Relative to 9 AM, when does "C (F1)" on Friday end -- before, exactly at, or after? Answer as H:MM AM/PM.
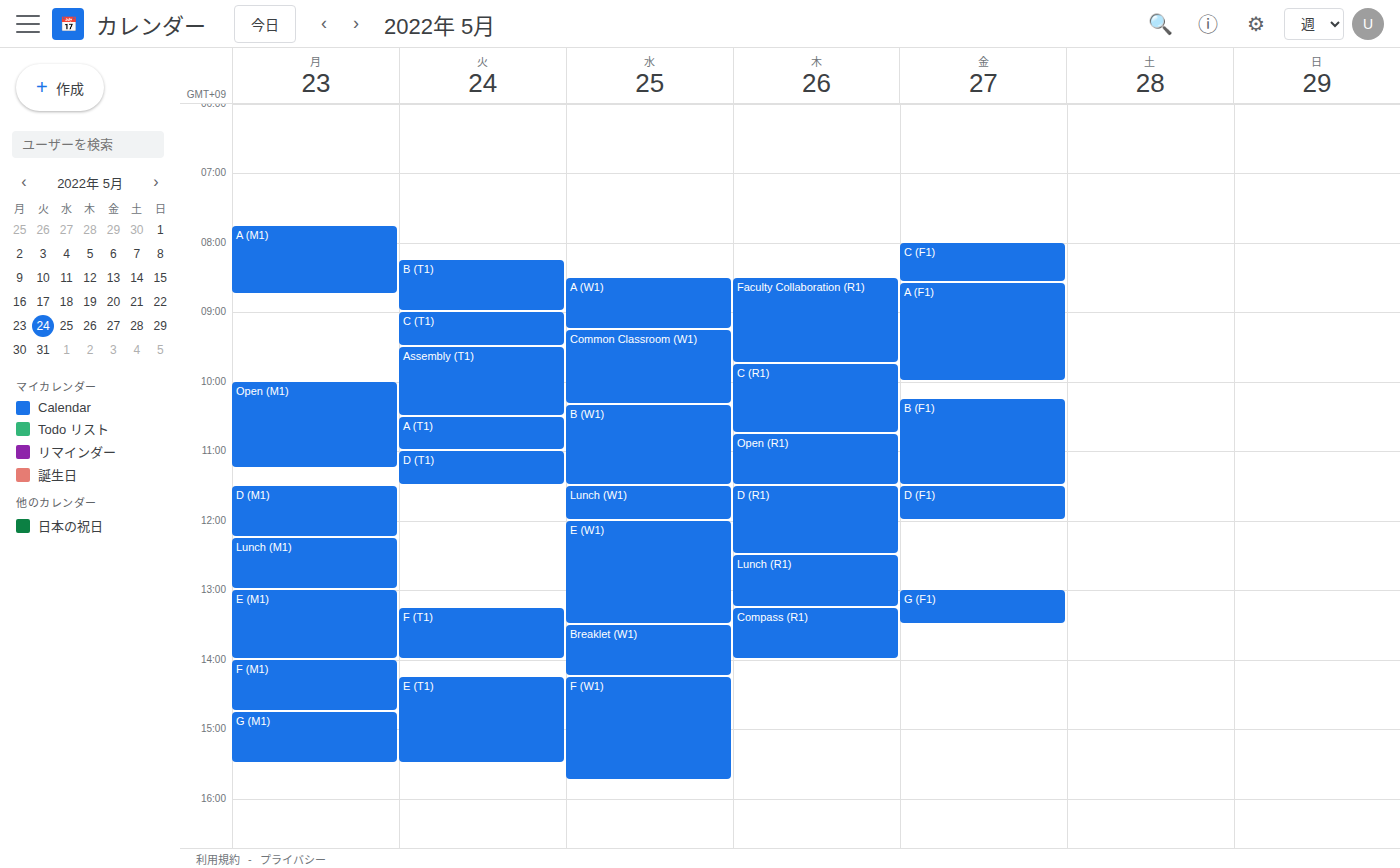
8:35 AM -- before 9 AM, 25 minutes above the 9 AM line.